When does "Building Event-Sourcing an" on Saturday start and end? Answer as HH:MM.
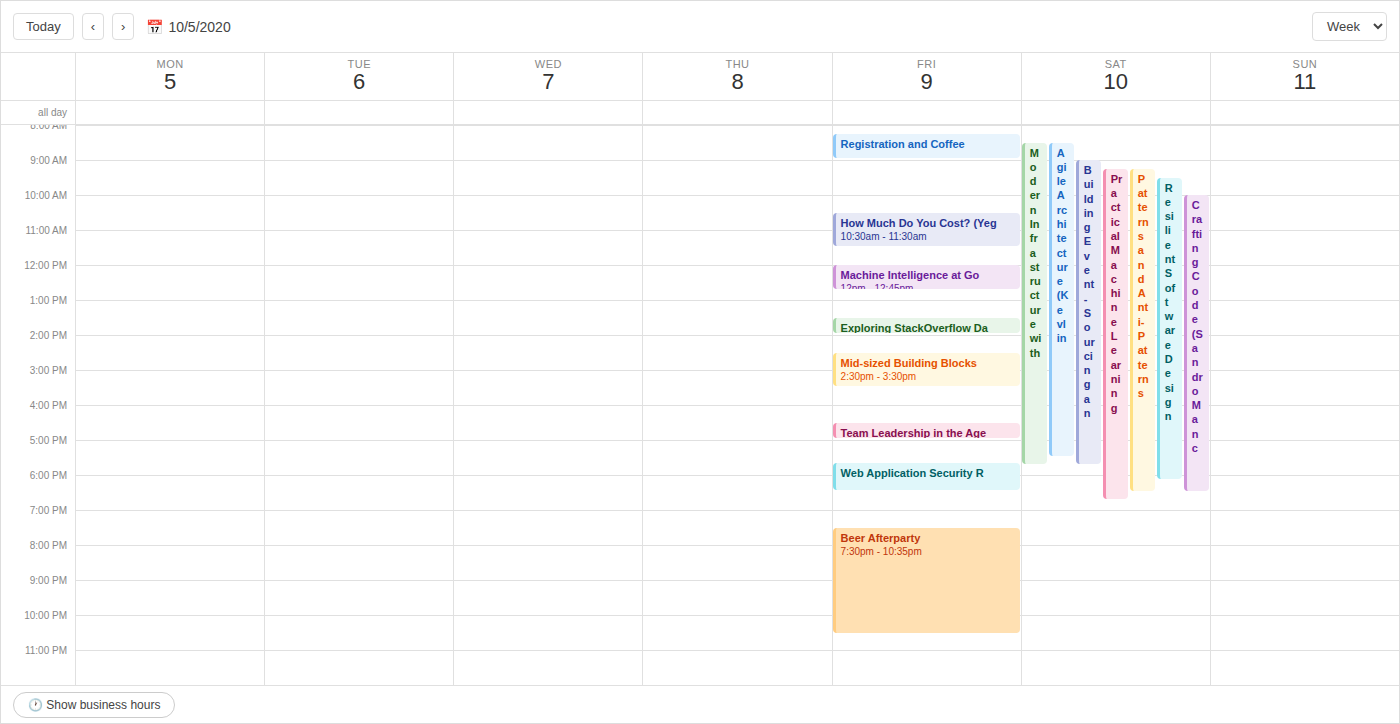
09:00 to 17:45